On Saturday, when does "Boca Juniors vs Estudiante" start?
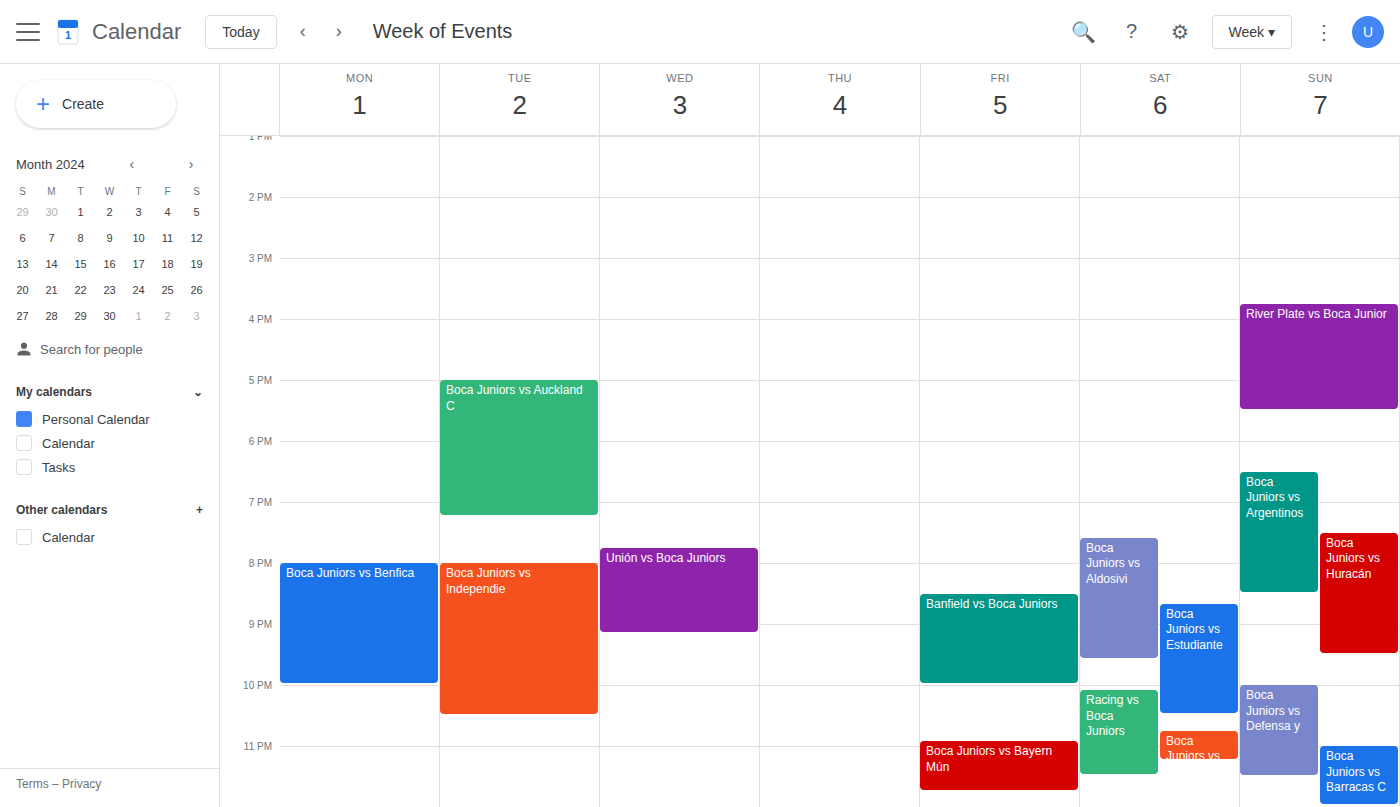
8:40 PM